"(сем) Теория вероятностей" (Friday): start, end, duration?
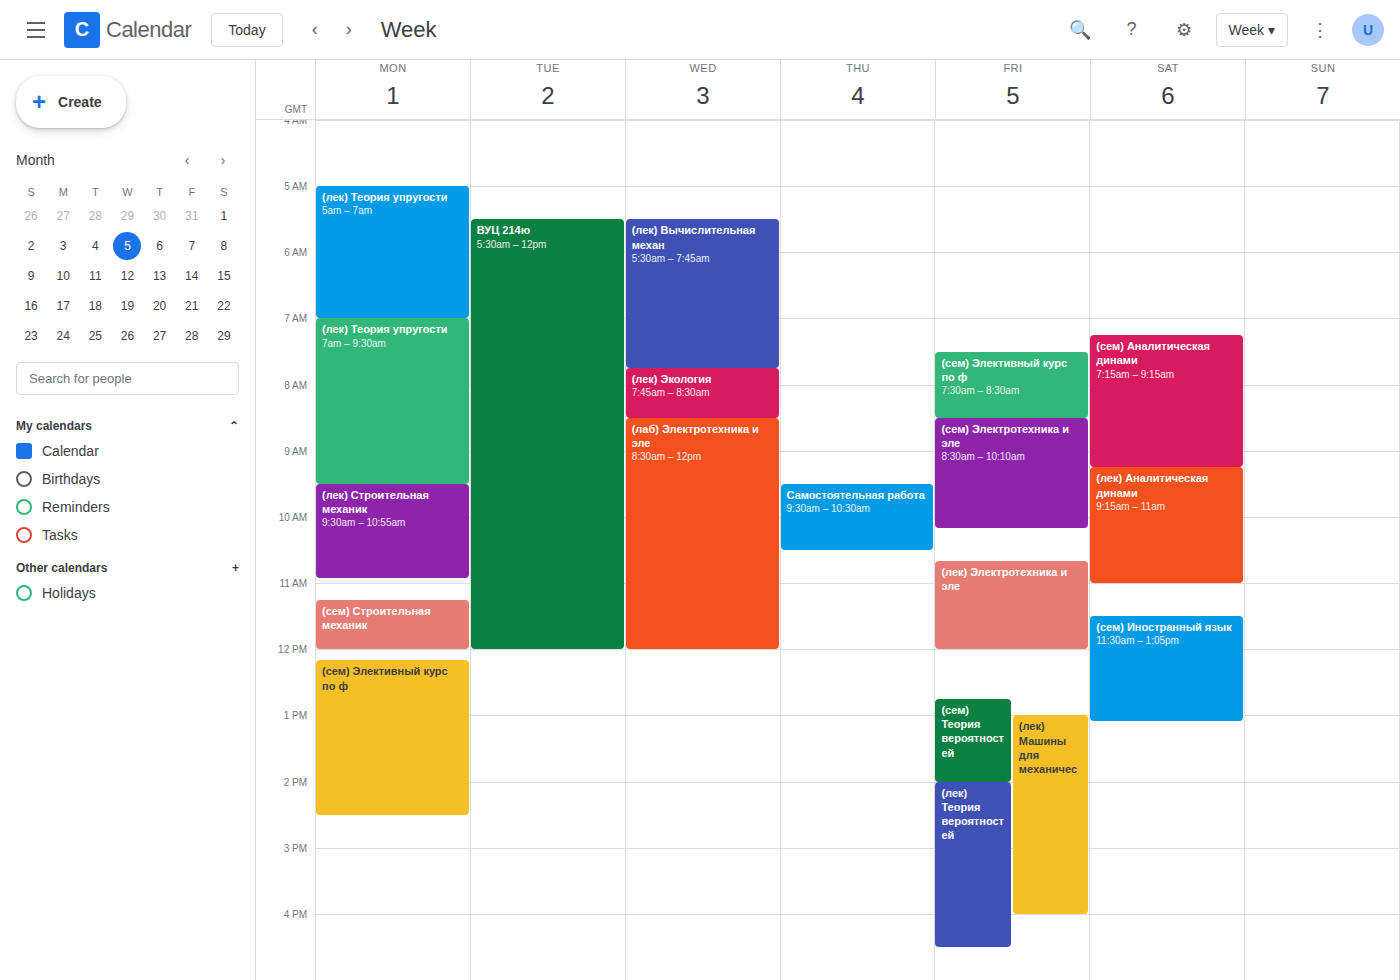
12:45 PM to 2:00 PM, 1 hour 15 minutes